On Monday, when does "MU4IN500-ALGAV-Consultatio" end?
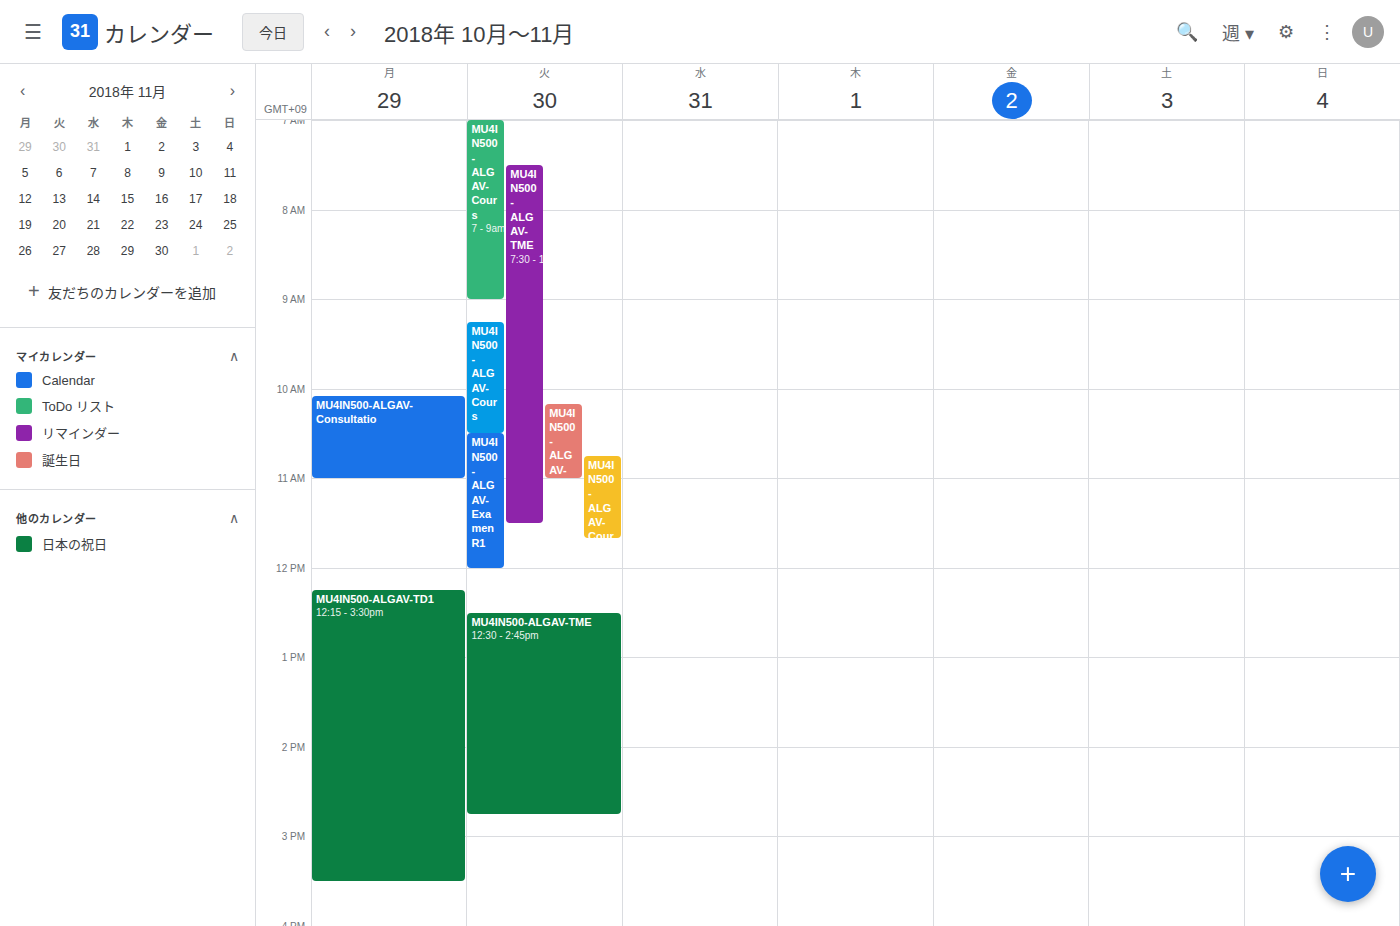
11:00